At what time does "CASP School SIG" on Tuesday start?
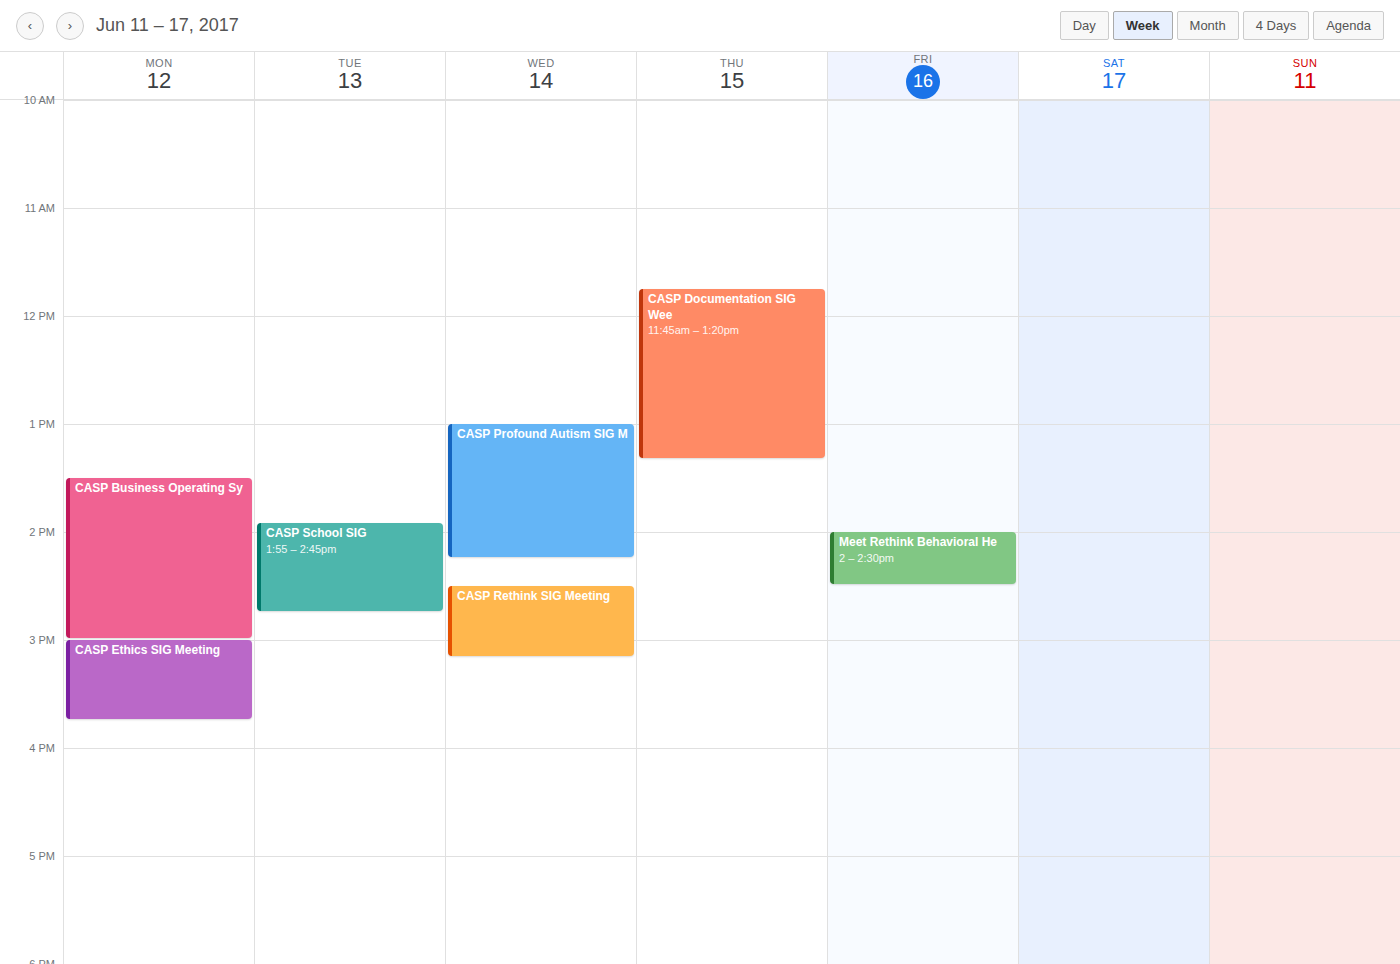
1:55 PM